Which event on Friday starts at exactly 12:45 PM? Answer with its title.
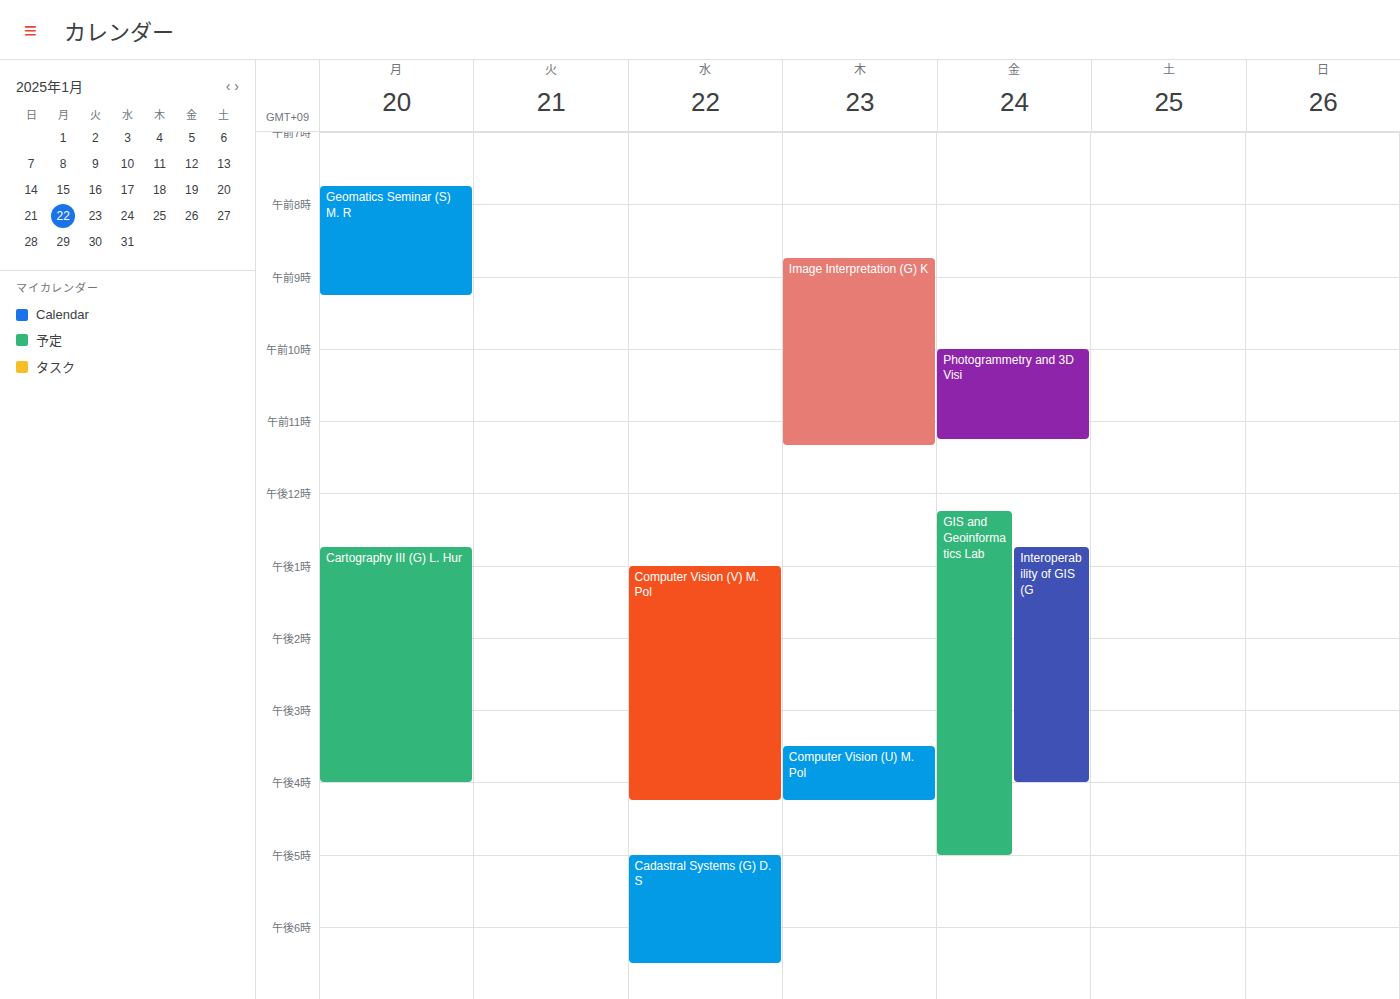
"Interoperability of GIS (G"